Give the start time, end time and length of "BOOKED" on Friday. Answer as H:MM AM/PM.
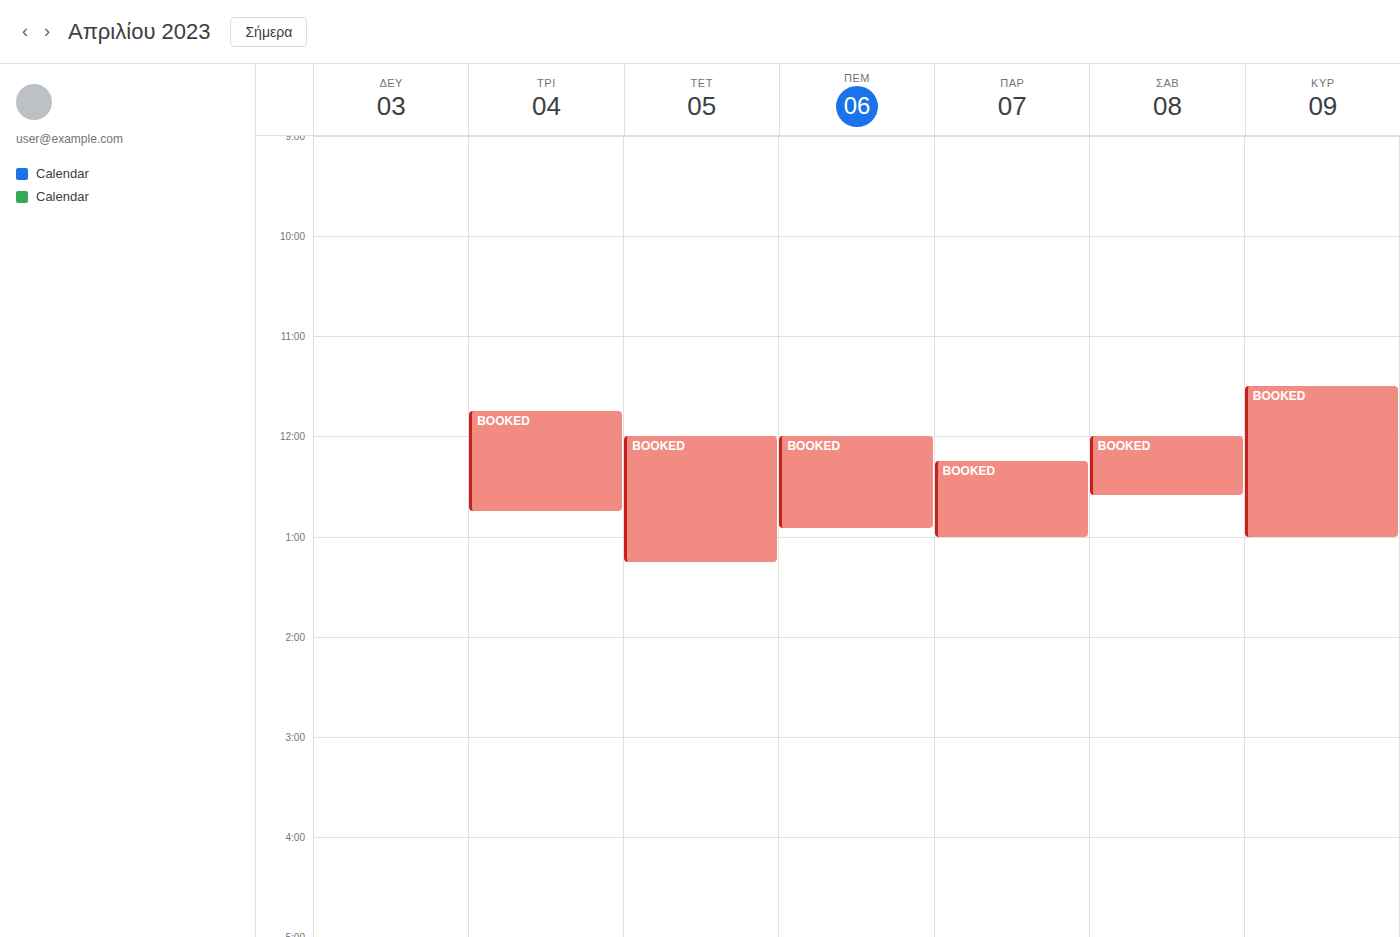
12:15 PM to 1:00 PM, 45 minutes